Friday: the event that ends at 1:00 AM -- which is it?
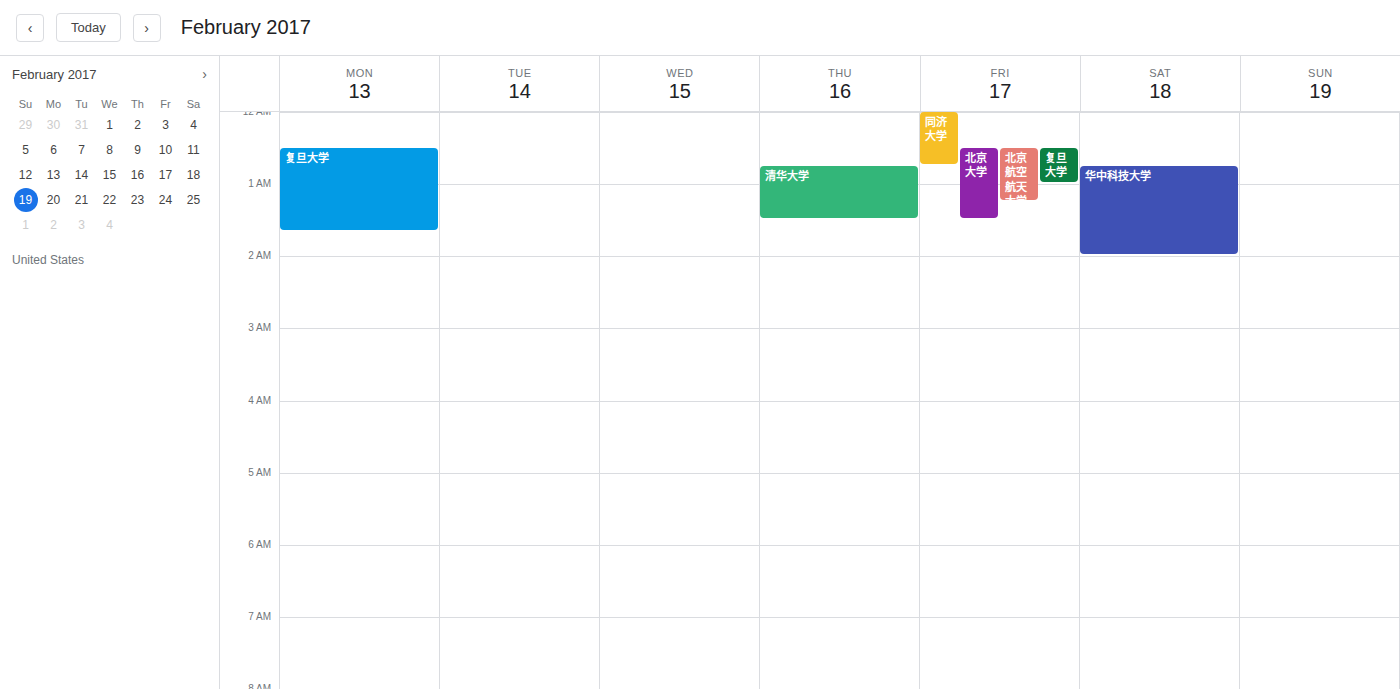
"复旦大学"